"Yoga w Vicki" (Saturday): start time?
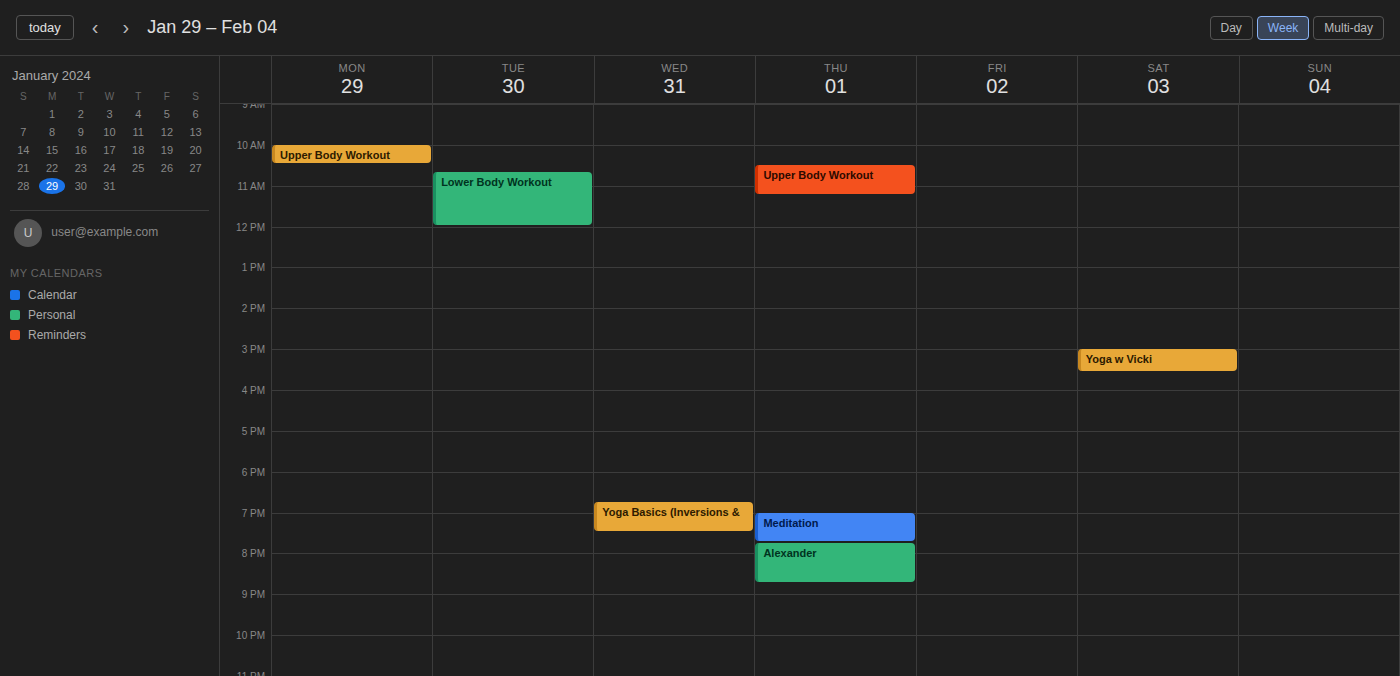
3:00 PM